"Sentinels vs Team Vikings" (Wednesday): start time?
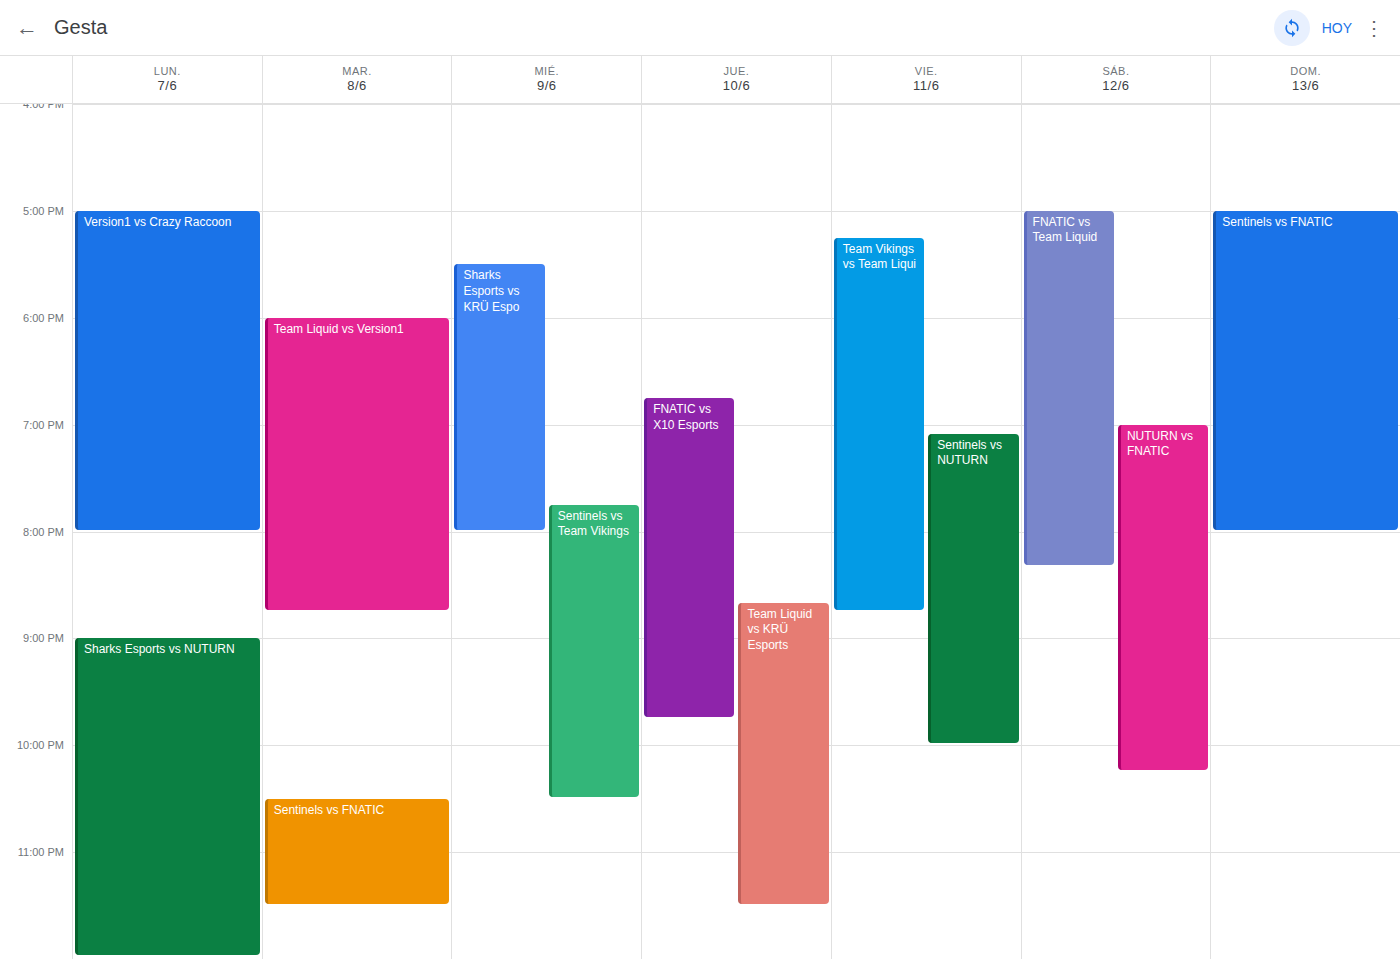
7:45 PM